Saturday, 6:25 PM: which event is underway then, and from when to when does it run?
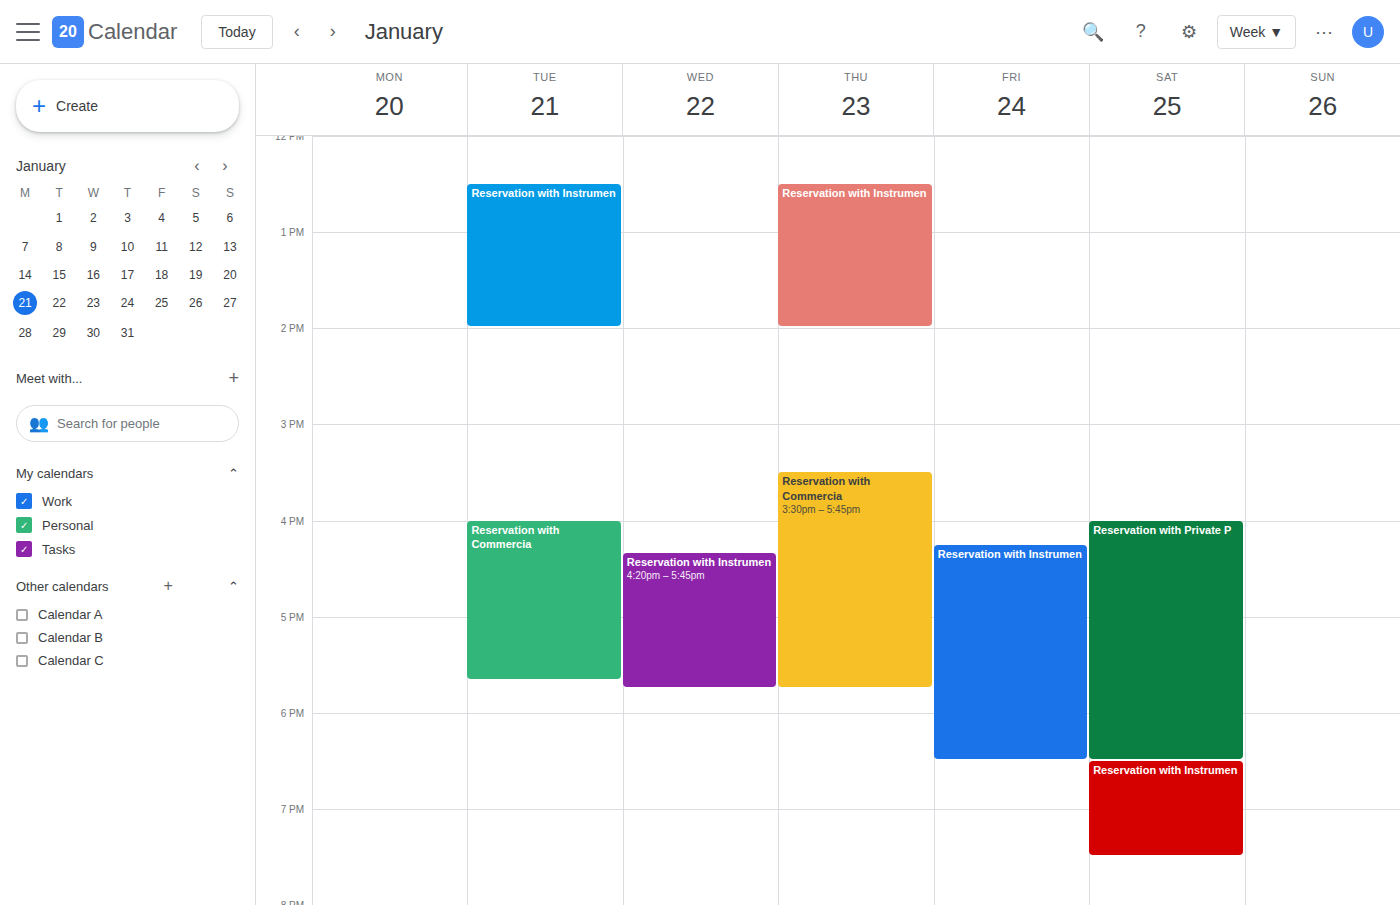
"Reservation with Private P", 4:00 PM to 6:30 PM